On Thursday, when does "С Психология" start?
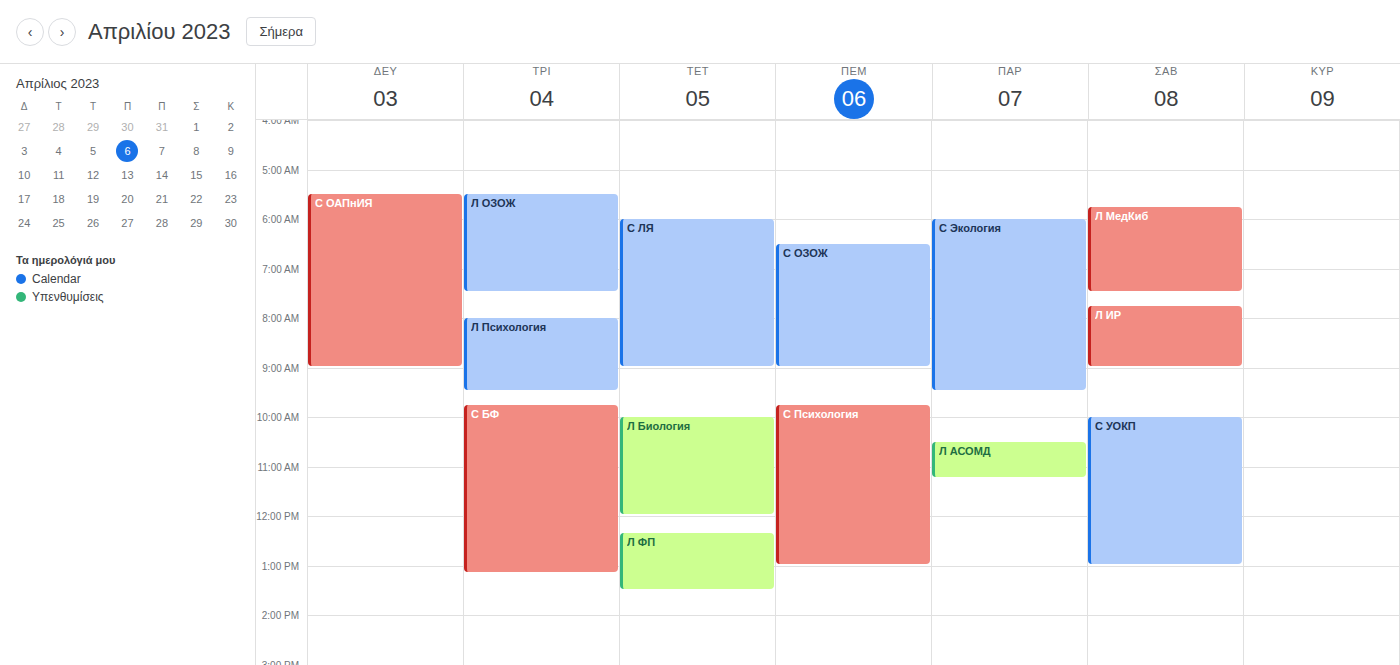
9:45 AM